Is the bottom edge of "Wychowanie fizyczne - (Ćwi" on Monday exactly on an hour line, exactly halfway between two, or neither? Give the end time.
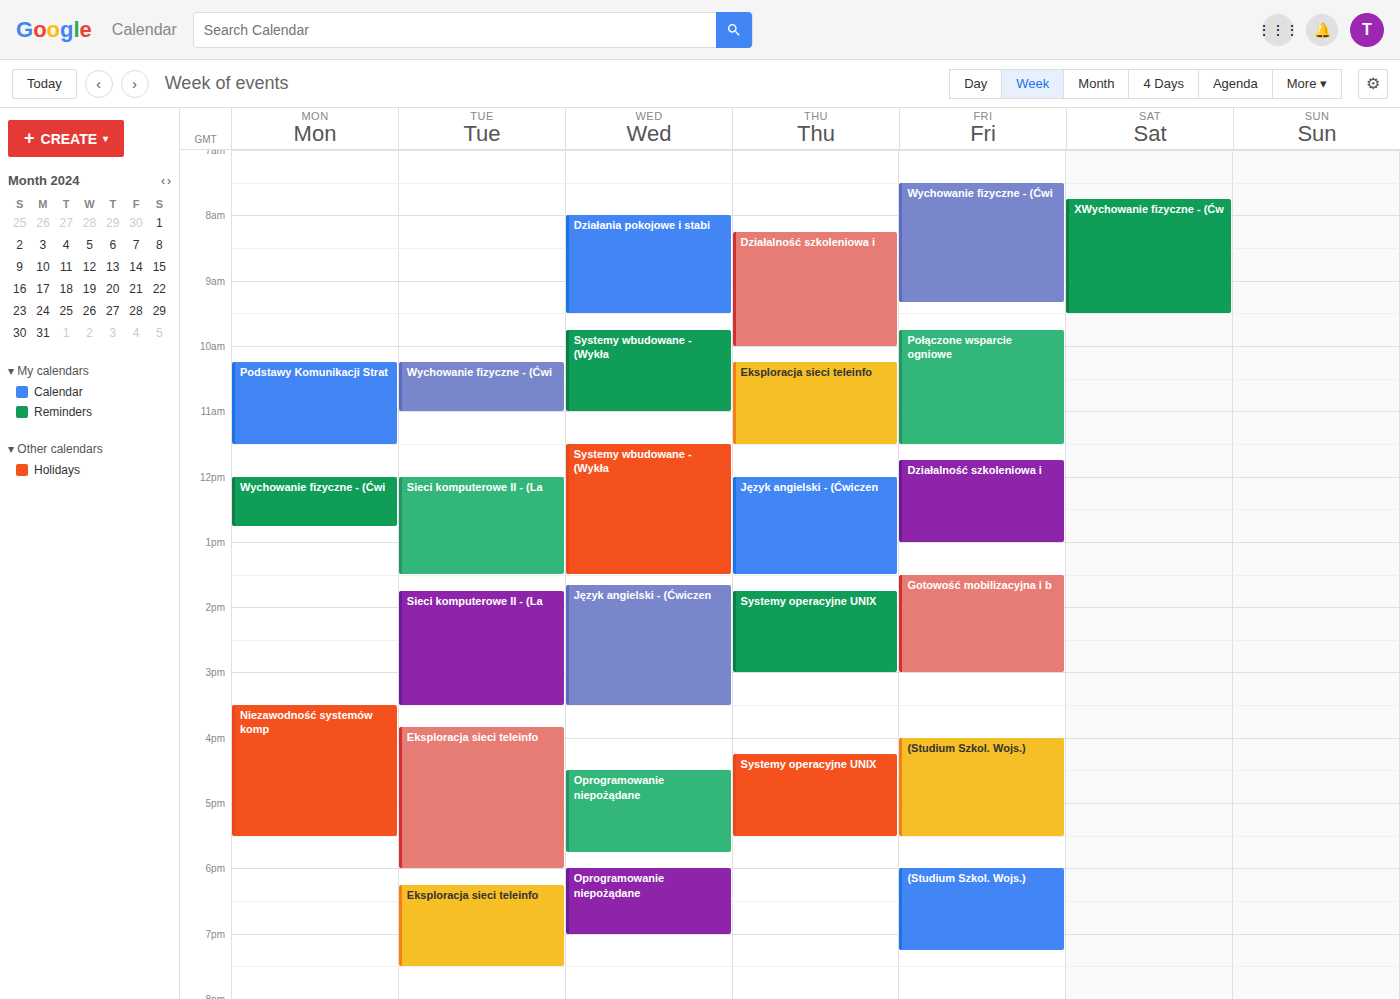
12:45 PM -- neither: three quarters of the way from the 12 PM line to the 1 PM line.